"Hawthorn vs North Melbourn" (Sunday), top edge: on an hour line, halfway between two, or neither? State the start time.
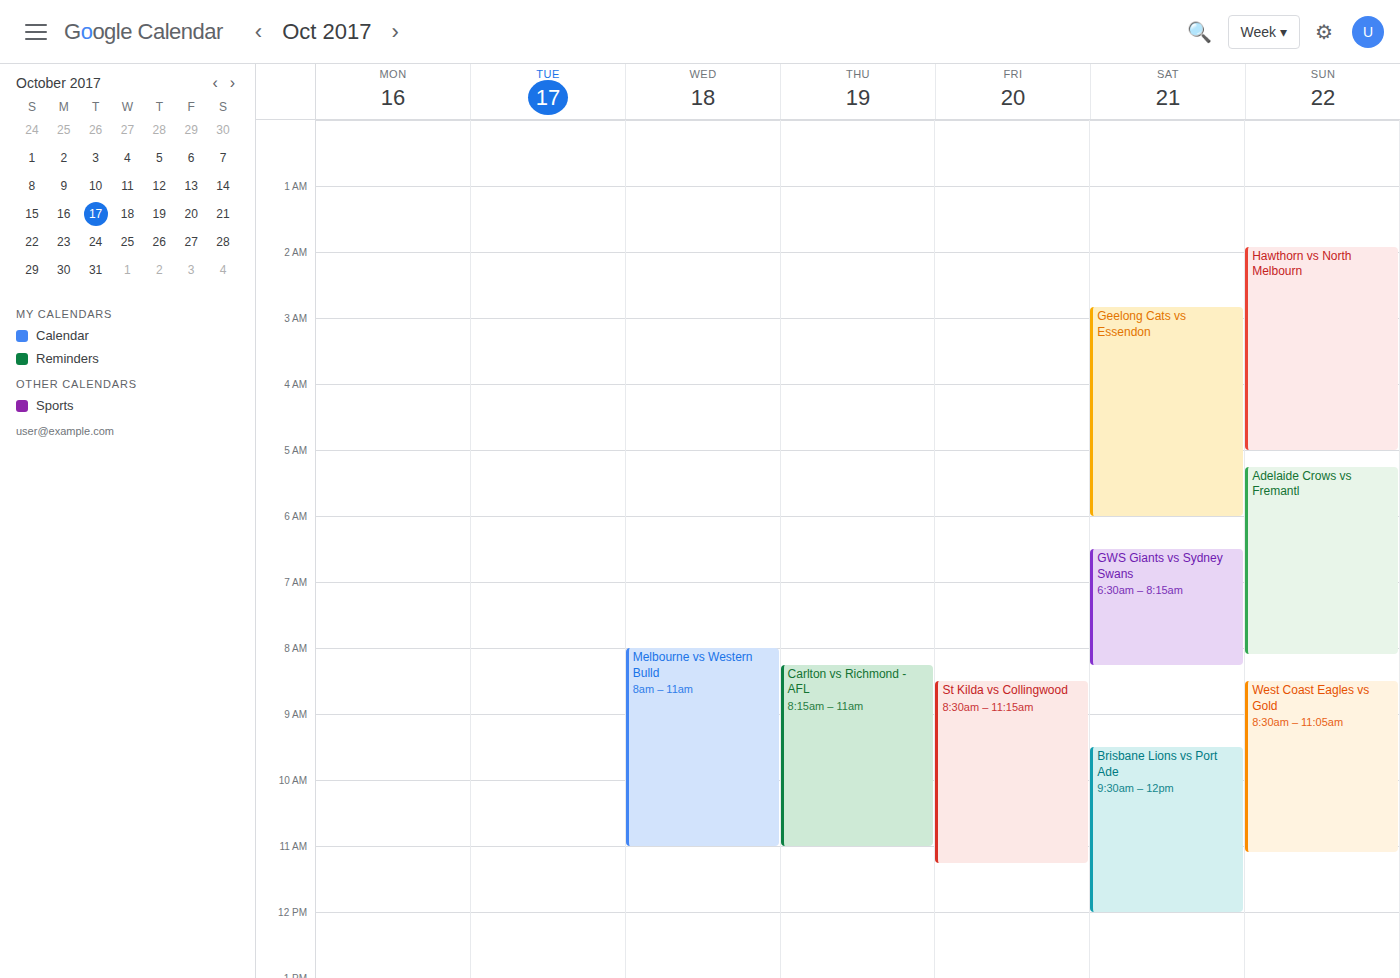
1:55 AM -- neither: 55 minutes below the 1 AM line and 5 minutes above the 2 AM line.